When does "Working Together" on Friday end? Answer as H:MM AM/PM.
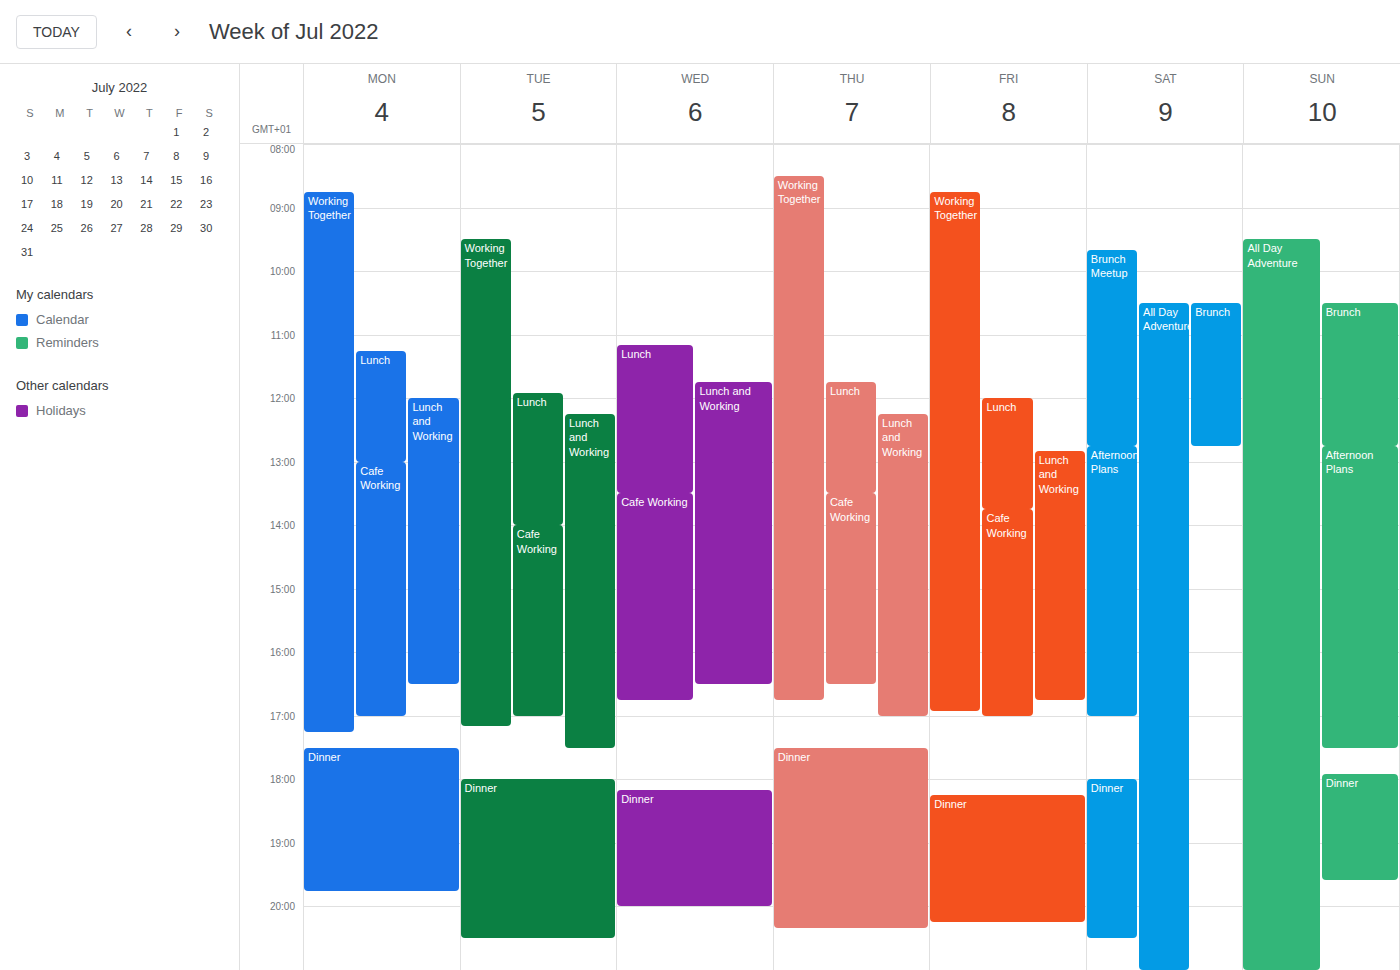
4:55 PM